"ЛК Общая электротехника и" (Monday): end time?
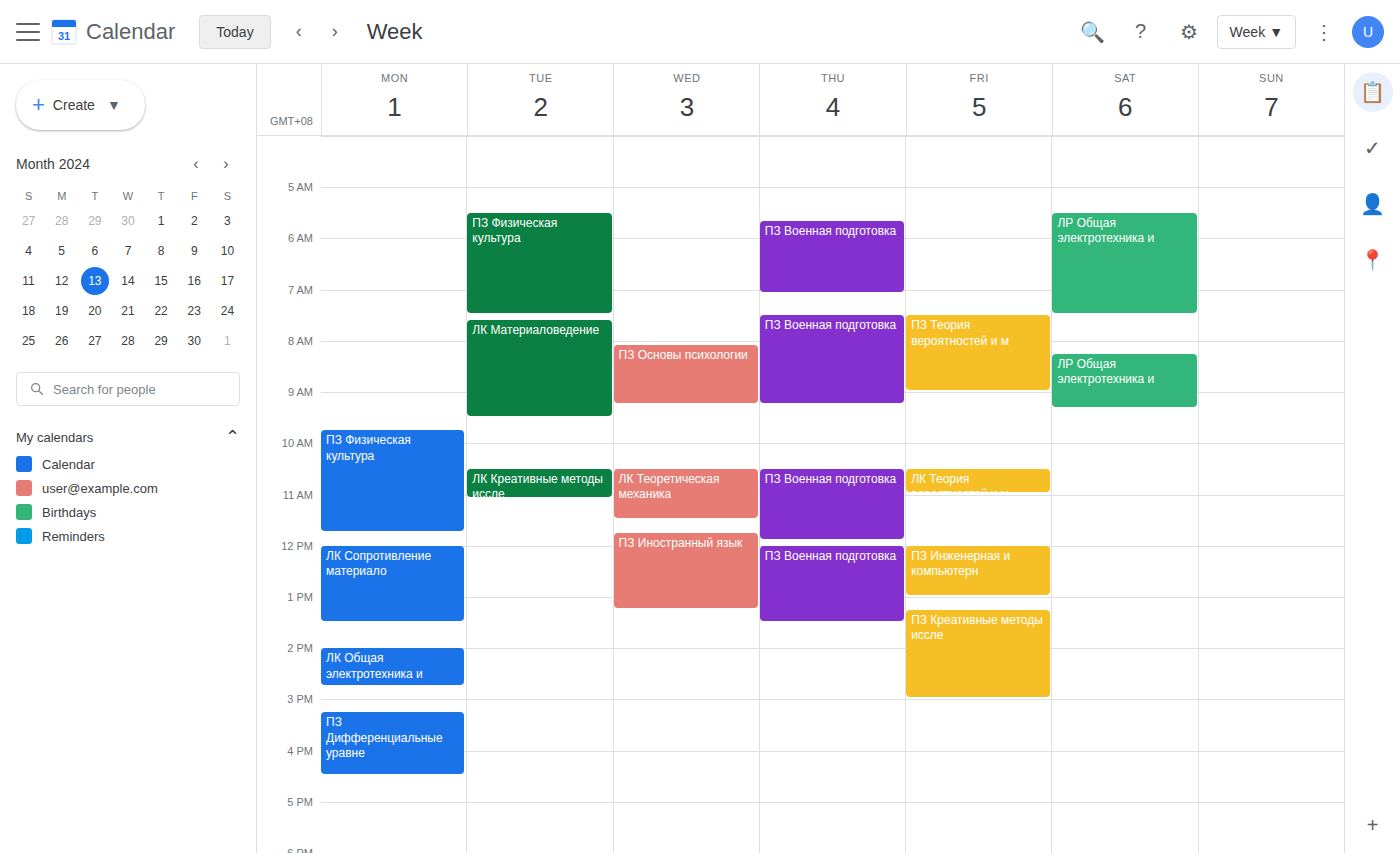
2:45 PM